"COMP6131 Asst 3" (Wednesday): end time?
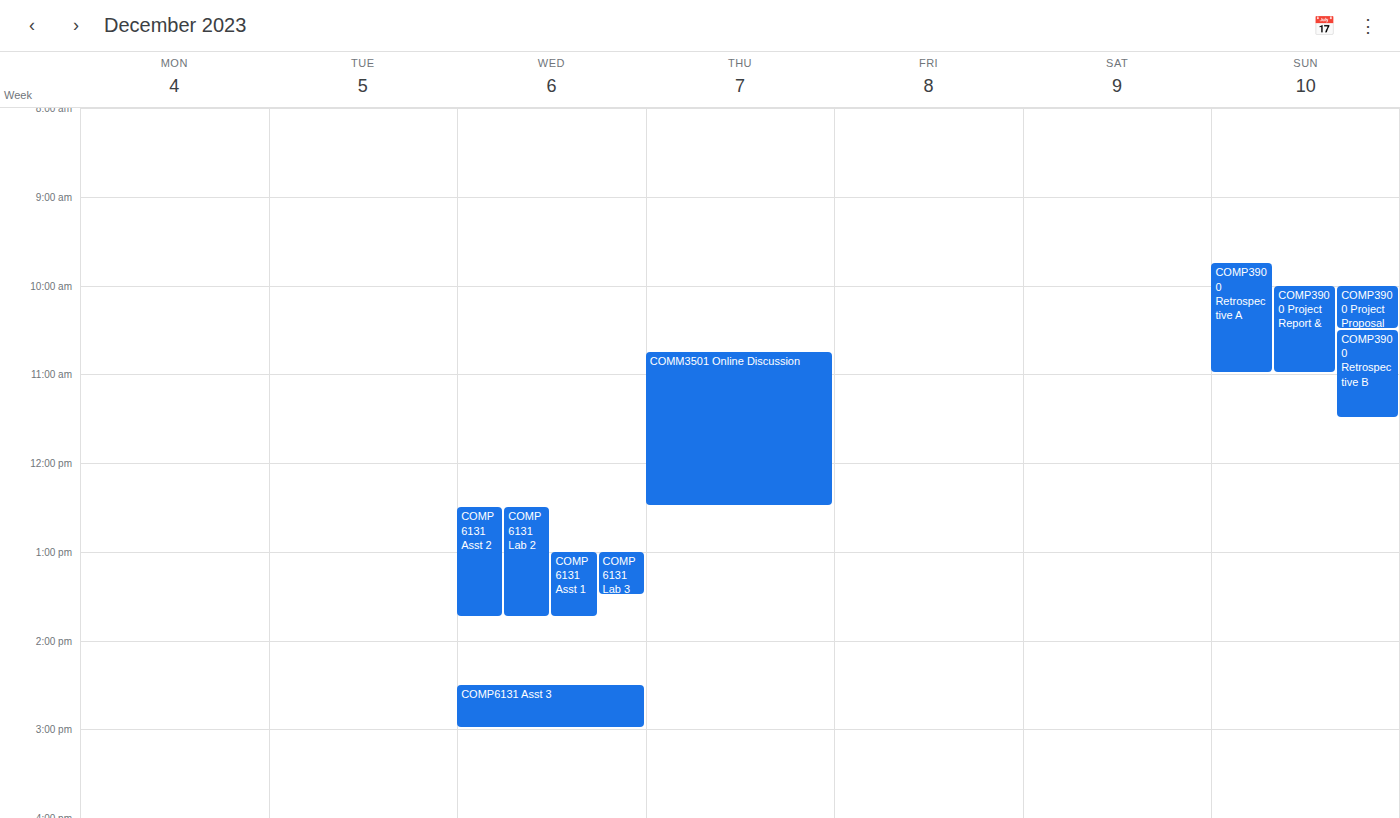
15:00